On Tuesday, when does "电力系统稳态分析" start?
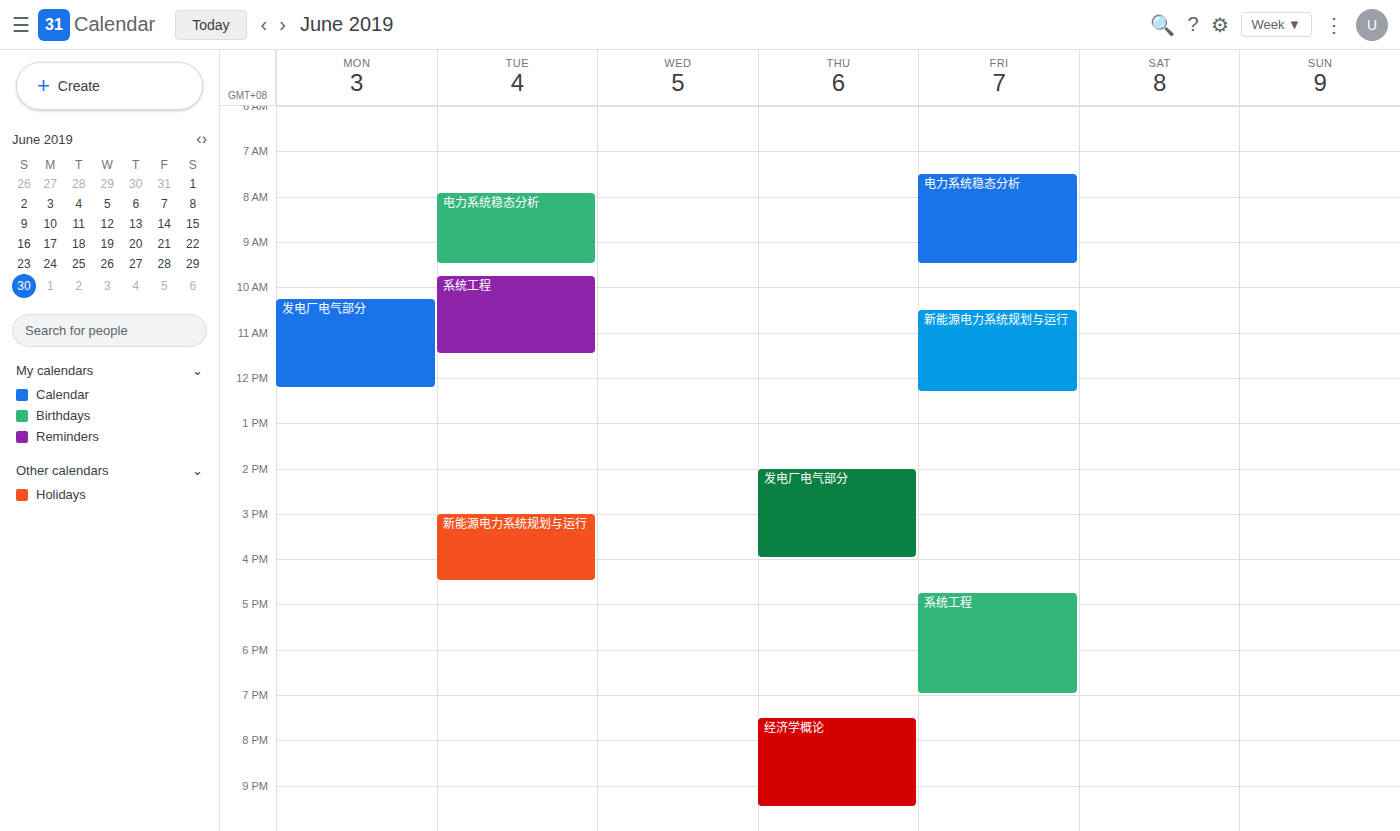
7:55 AM